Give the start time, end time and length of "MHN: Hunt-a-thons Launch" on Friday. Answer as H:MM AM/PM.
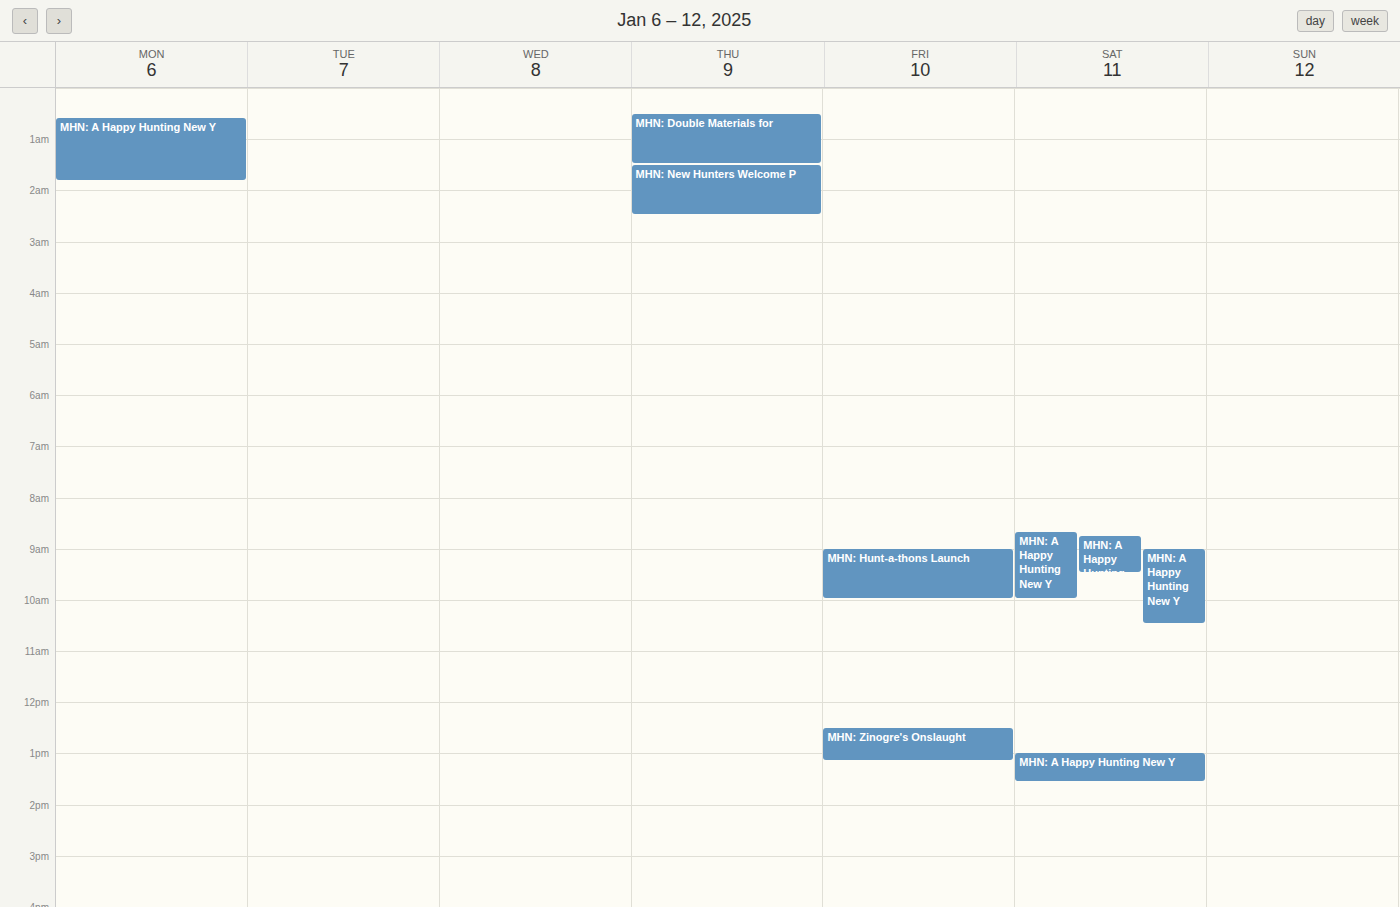
9:00 AM to 10:00 AM, 1 hour